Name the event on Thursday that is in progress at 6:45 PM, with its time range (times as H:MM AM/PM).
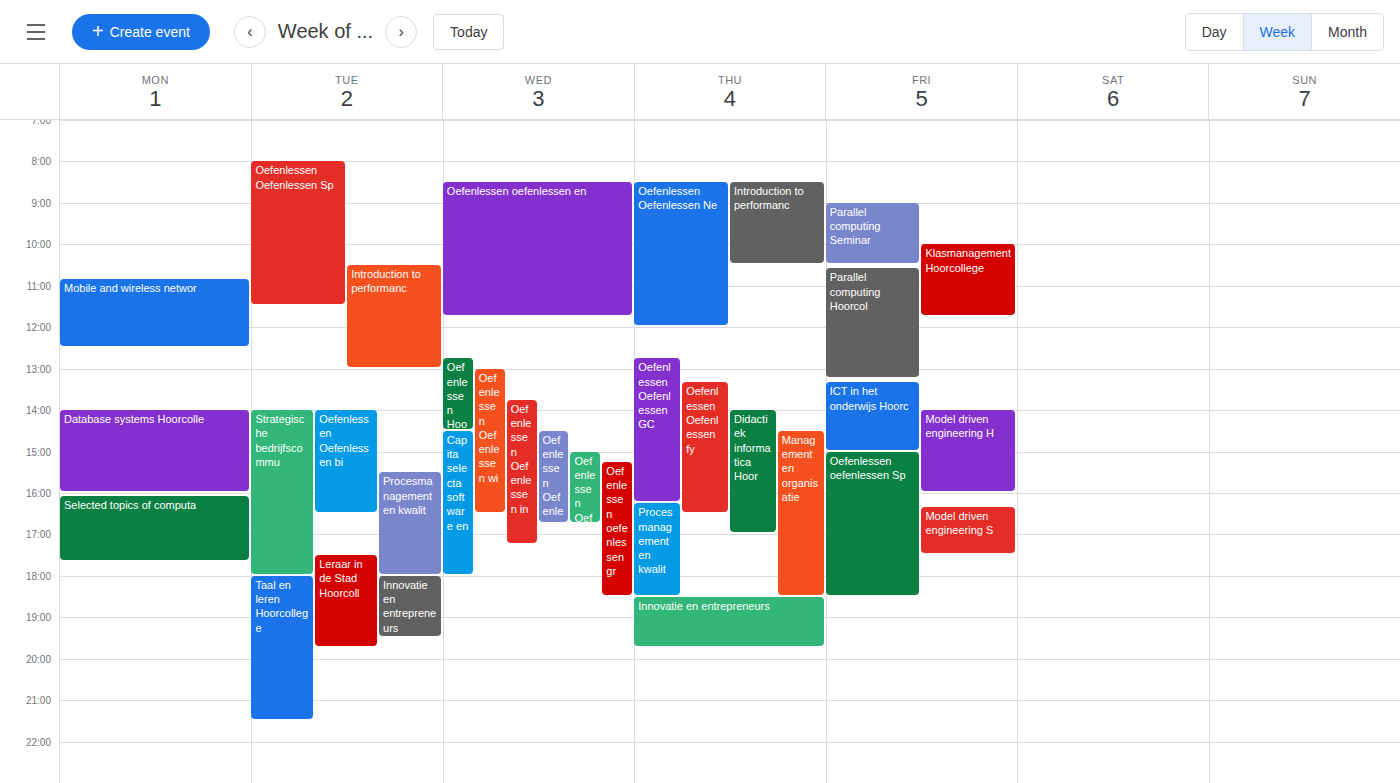
"Innovatie en entrepreneurs", 6:30 PM to 7:45 PM